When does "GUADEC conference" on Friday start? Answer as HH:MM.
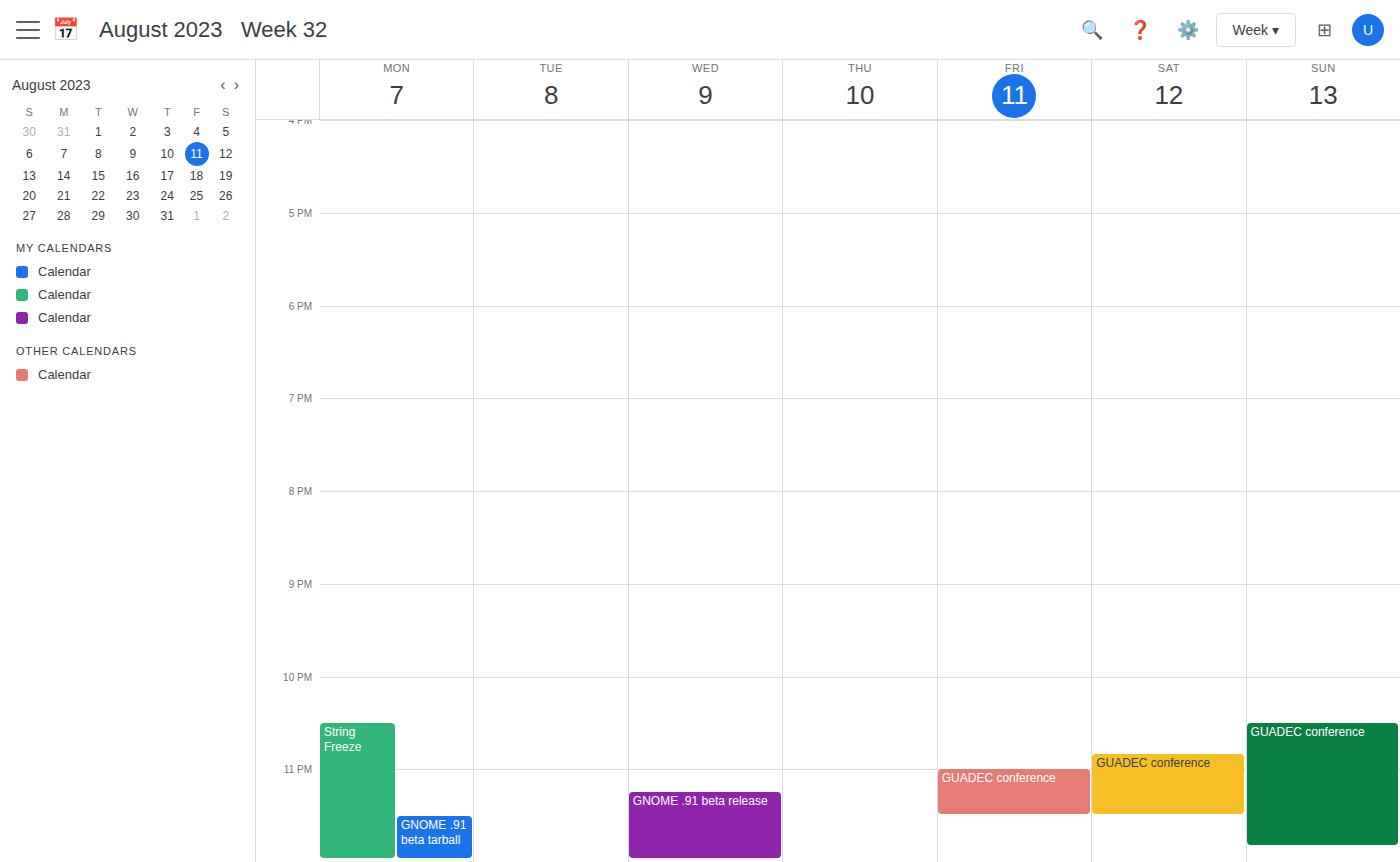
23:00